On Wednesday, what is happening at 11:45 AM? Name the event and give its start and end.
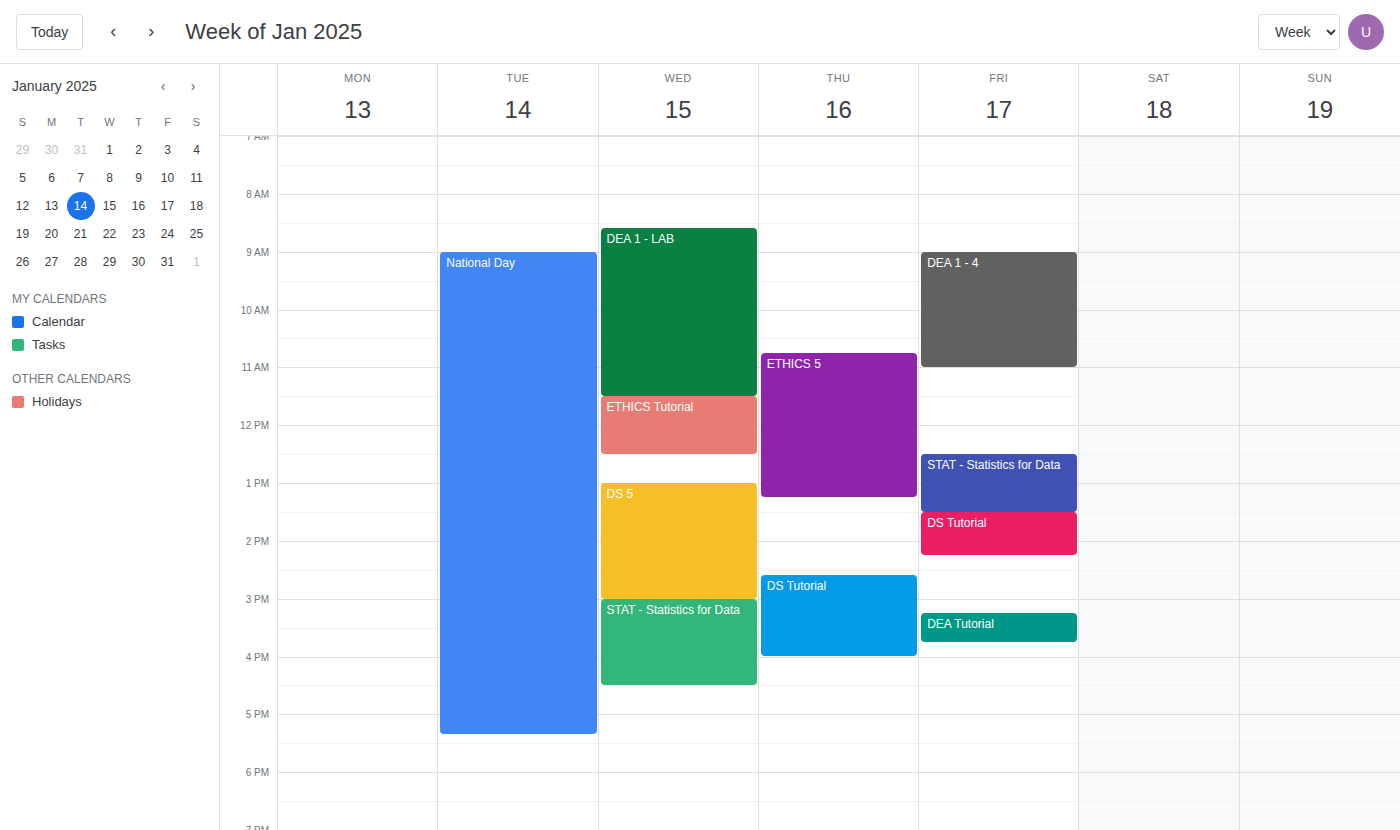
"ETHICS Tutorial", 11:30 AM to 12:30 PM